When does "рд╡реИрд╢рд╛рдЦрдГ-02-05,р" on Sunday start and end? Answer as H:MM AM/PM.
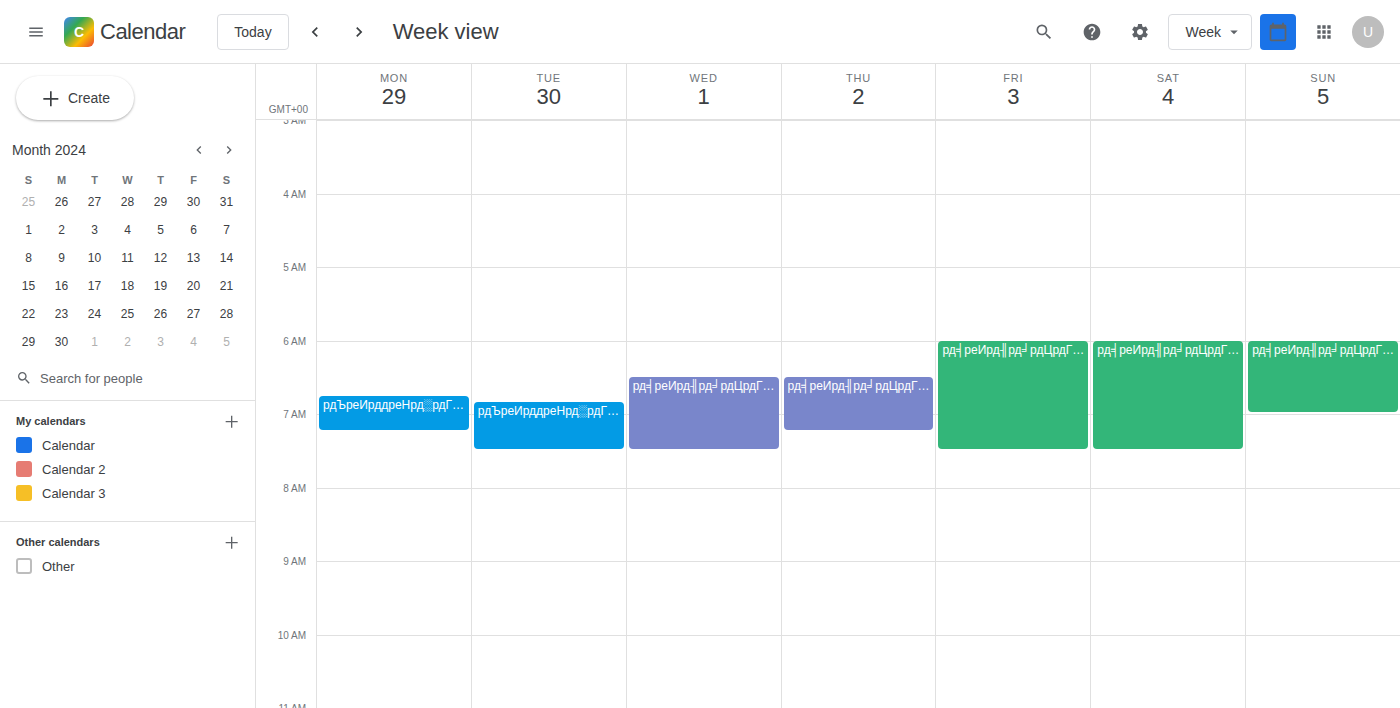
6:00 AM to 7:00 AM